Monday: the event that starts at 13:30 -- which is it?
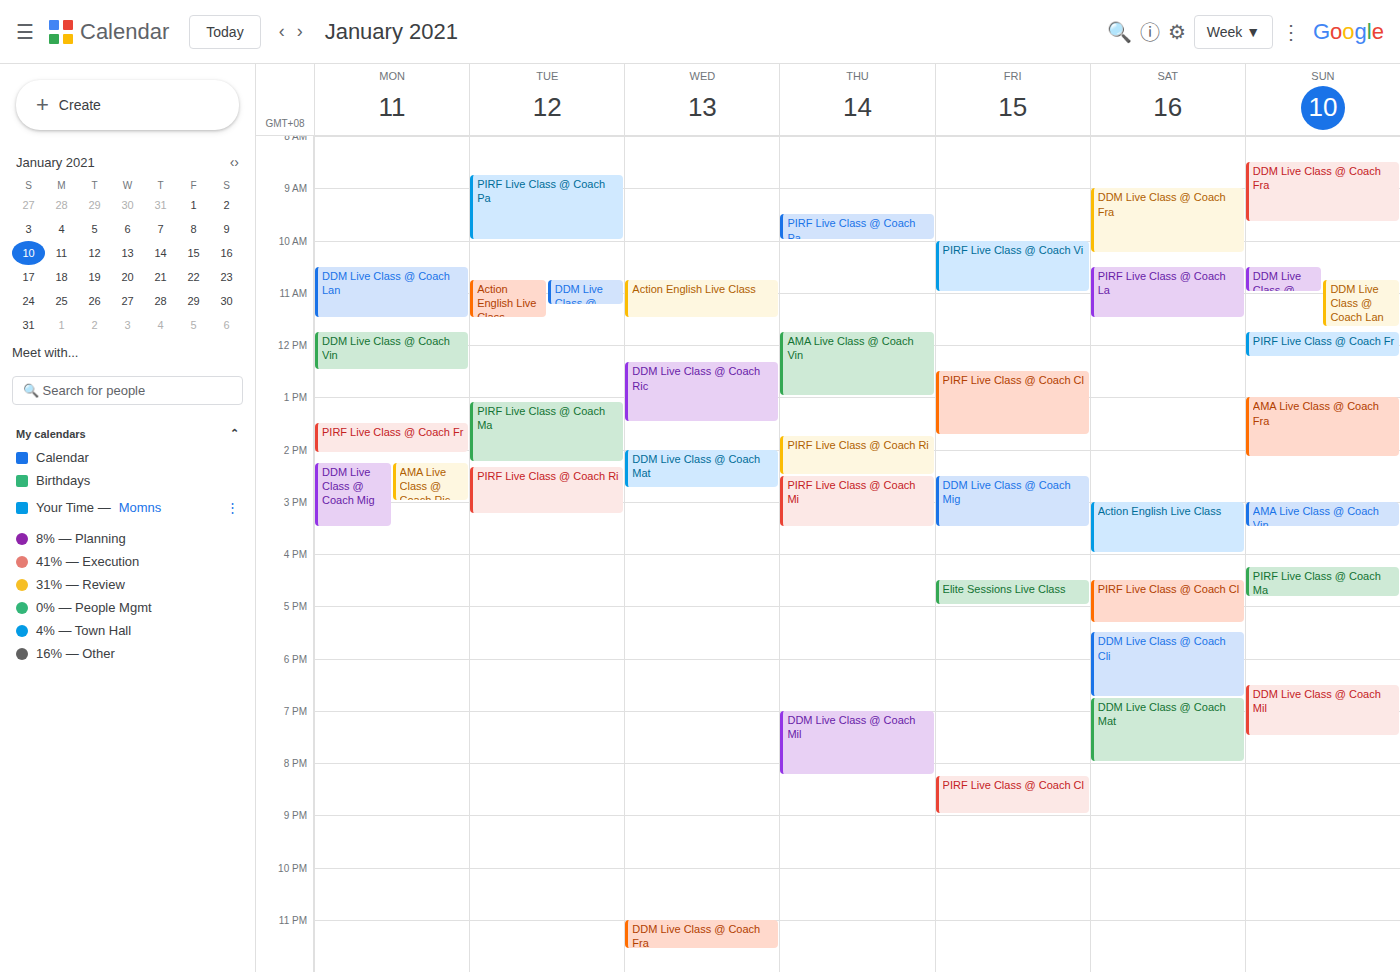
"PIRF Live Class @ Coach Fr"